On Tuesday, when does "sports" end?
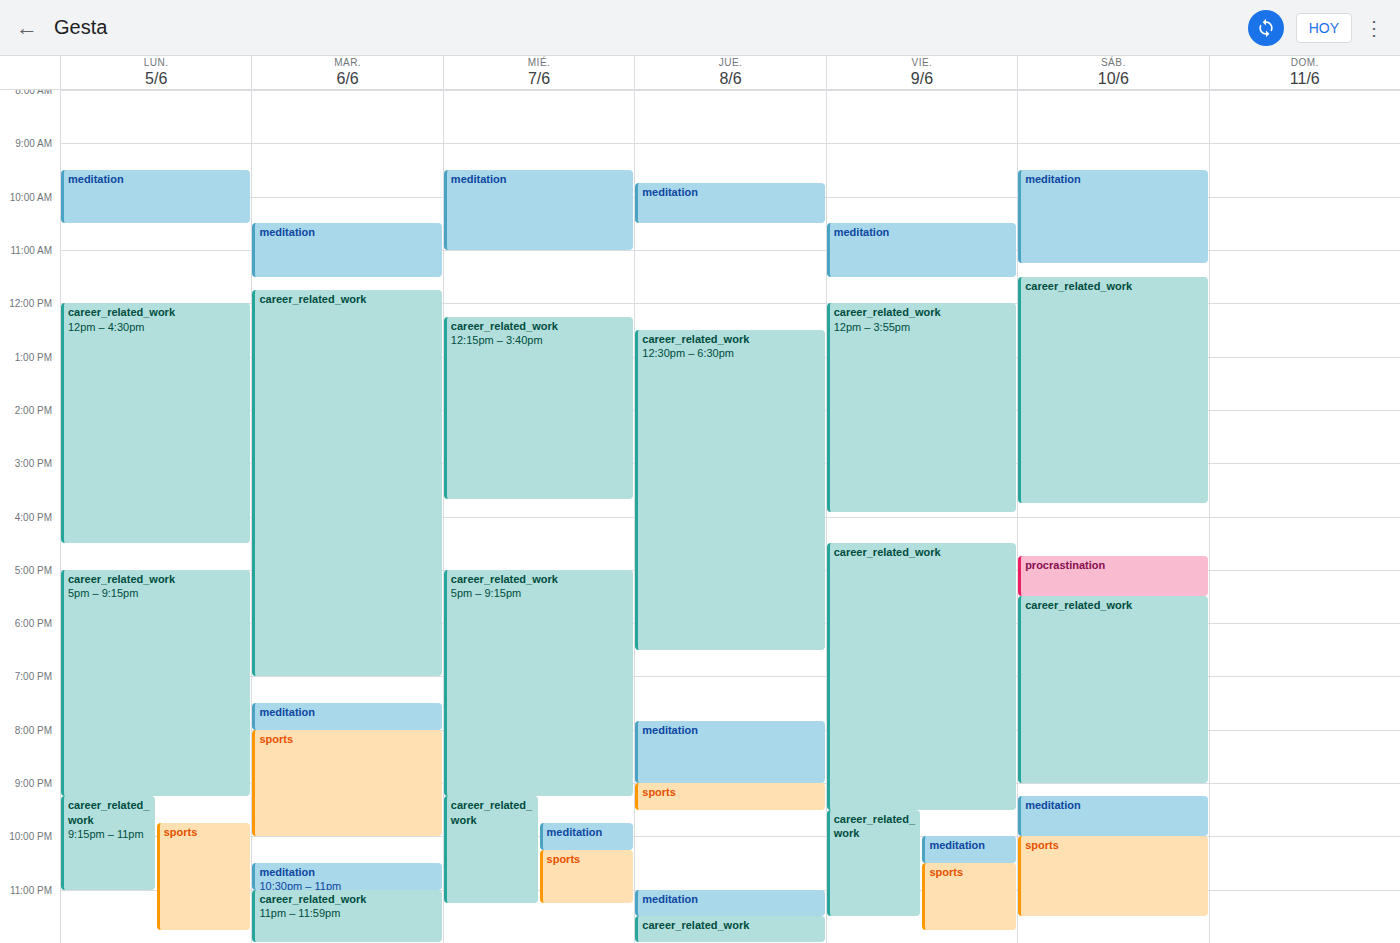
10:00 PM